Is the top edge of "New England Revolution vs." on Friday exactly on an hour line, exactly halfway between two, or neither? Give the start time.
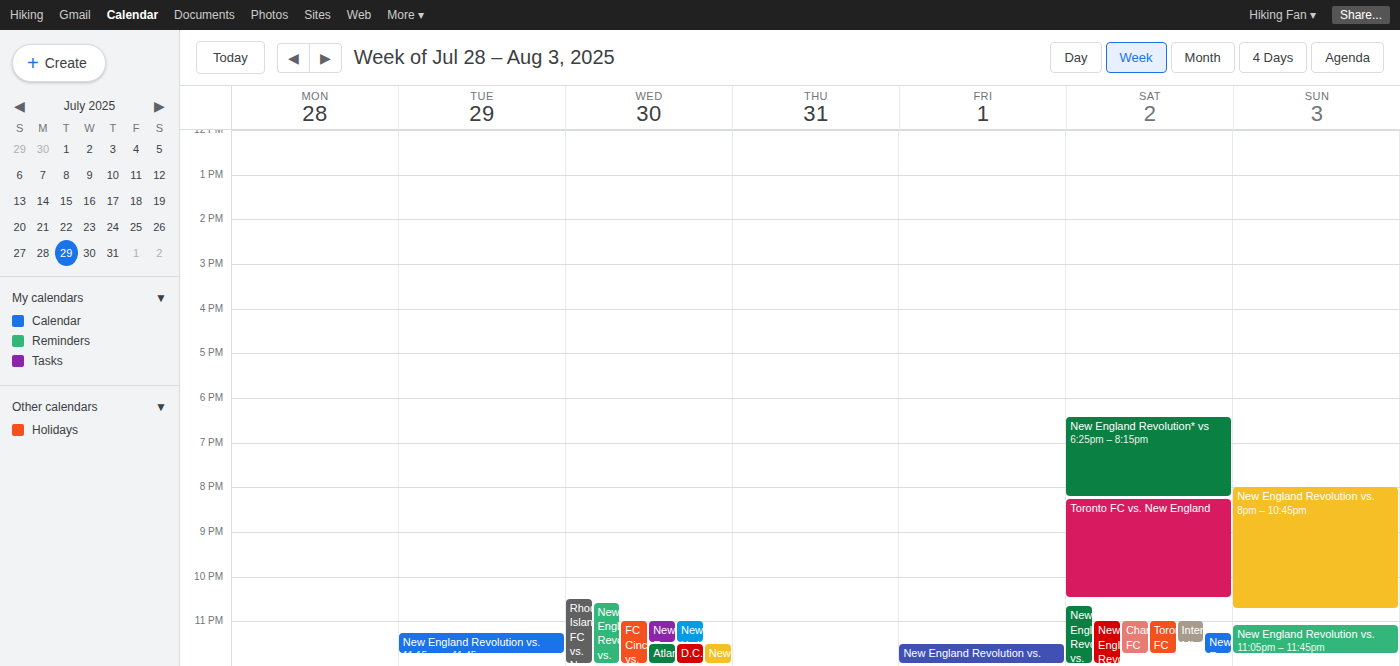
11:30 PM -- halfway between the 11 PM and 12 AM lines.